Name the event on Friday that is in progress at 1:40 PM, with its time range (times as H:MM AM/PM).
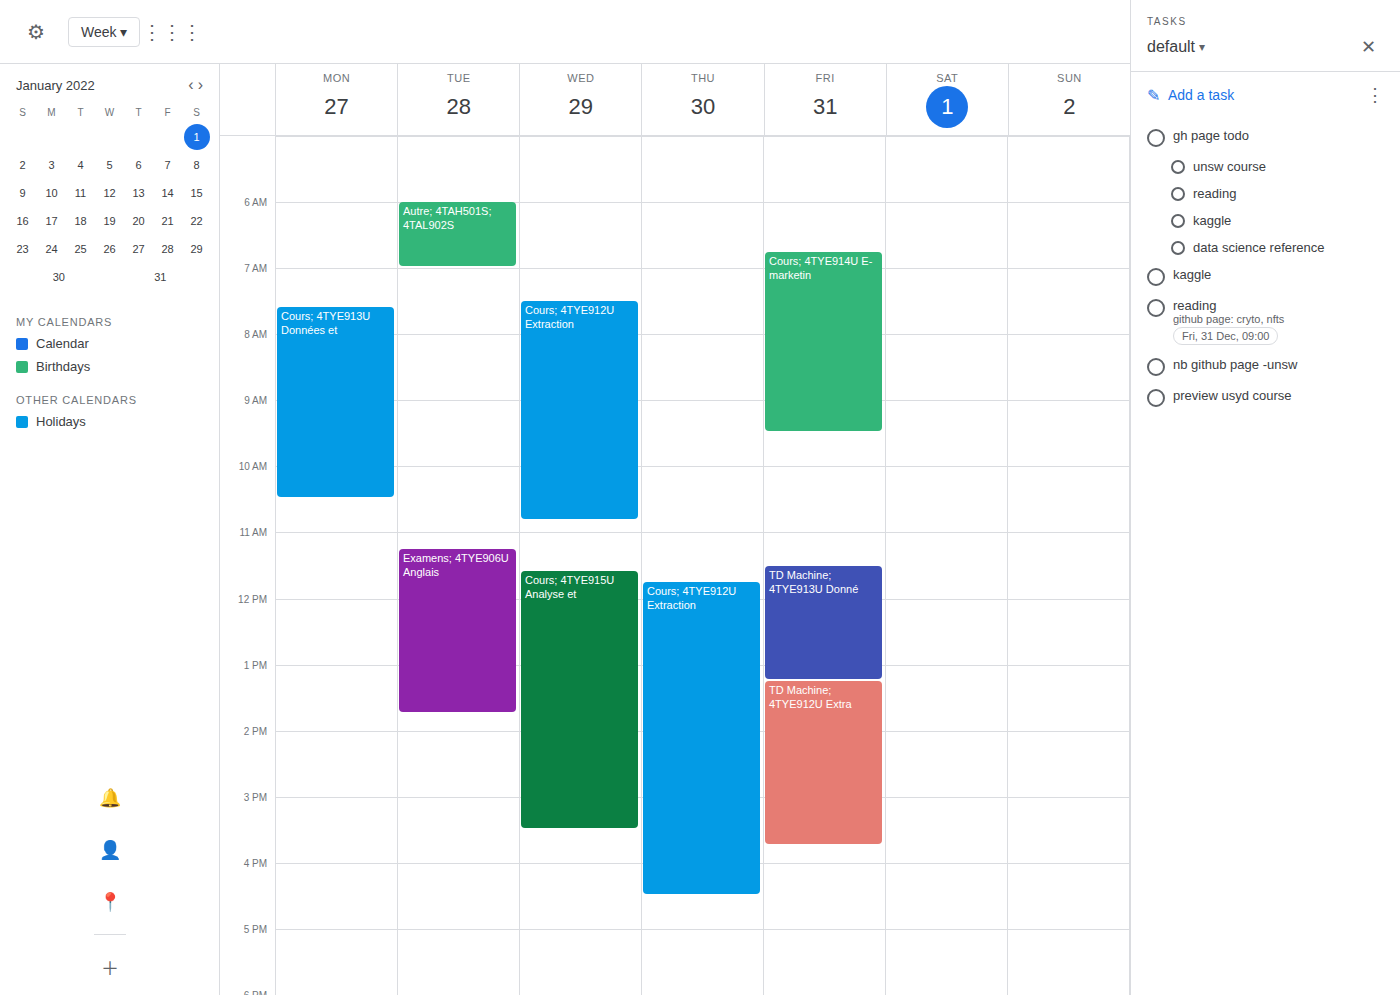
"TD Machine; 4TYE912U Extra", 1:15 PM to 3:45 PM